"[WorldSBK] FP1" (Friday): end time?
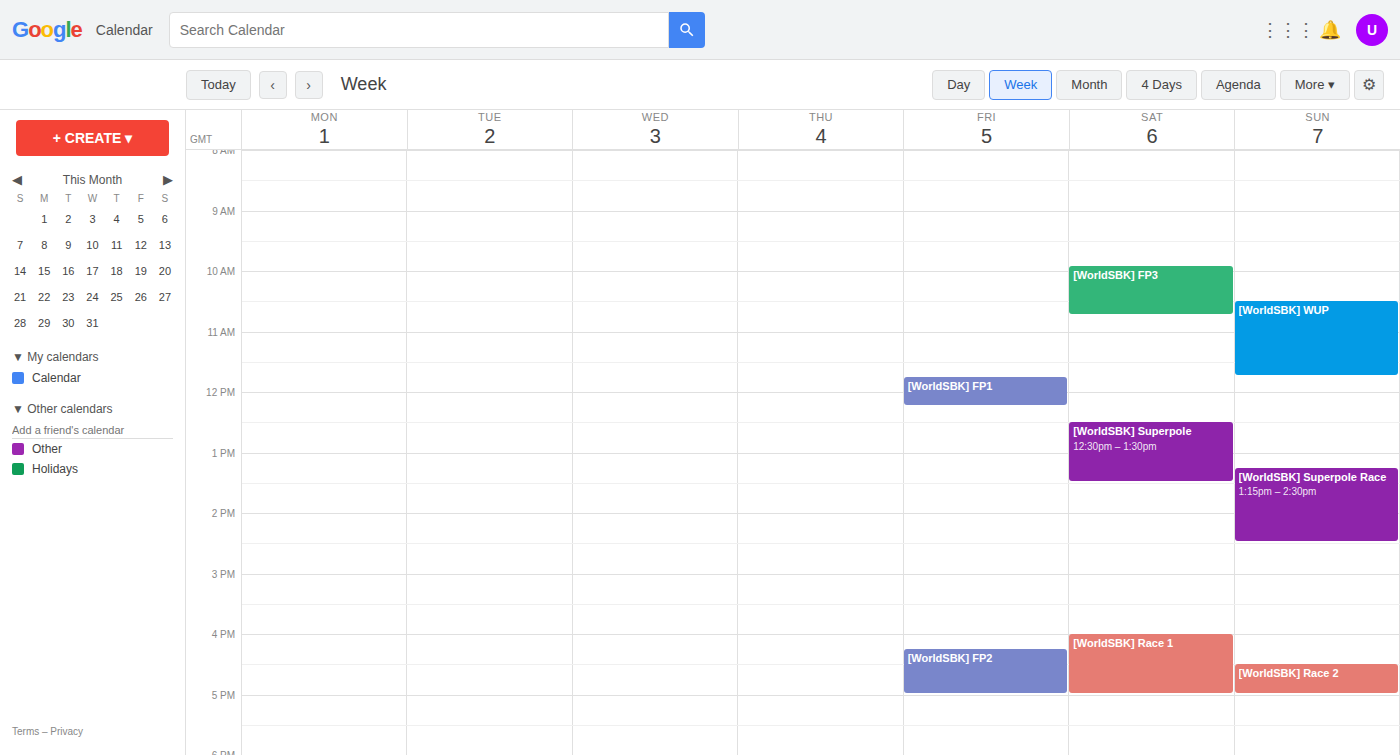
12:15 PM